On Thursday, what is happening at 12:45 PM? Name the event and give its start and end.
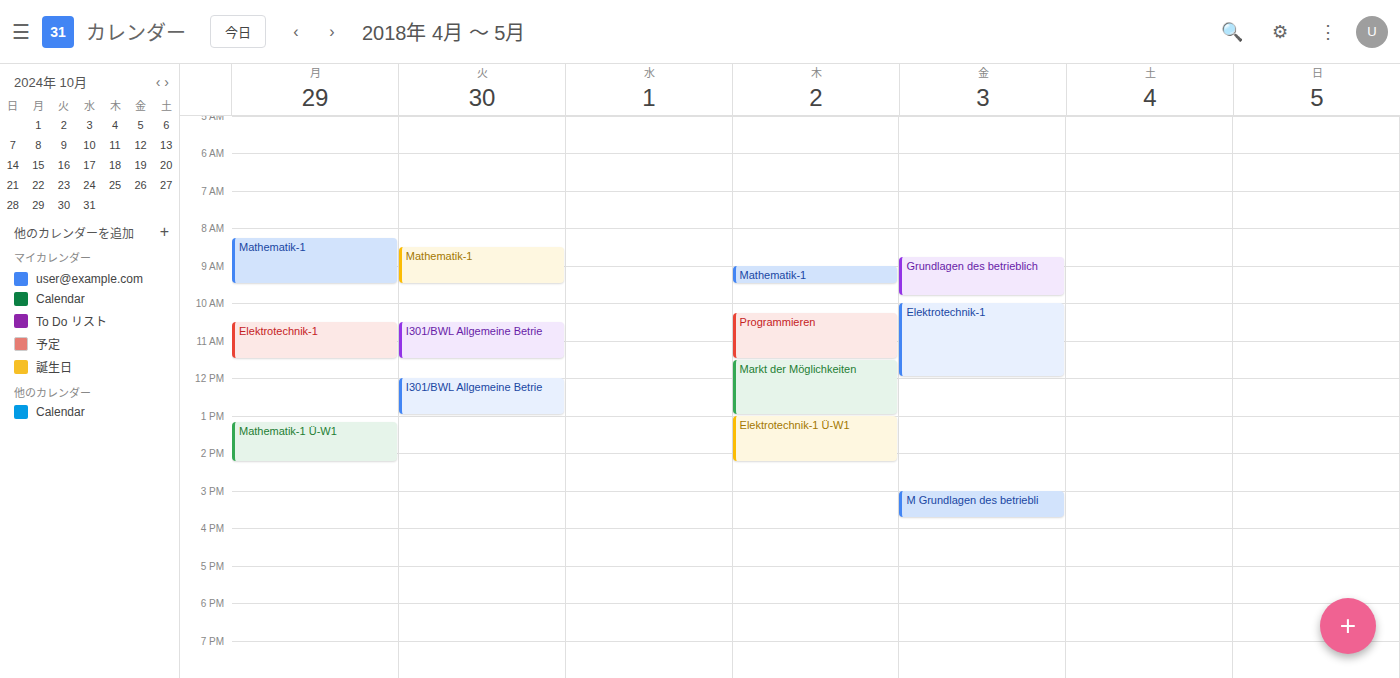
"Markt der Möglichkeiten", 11:30 AM to 1:00 PM